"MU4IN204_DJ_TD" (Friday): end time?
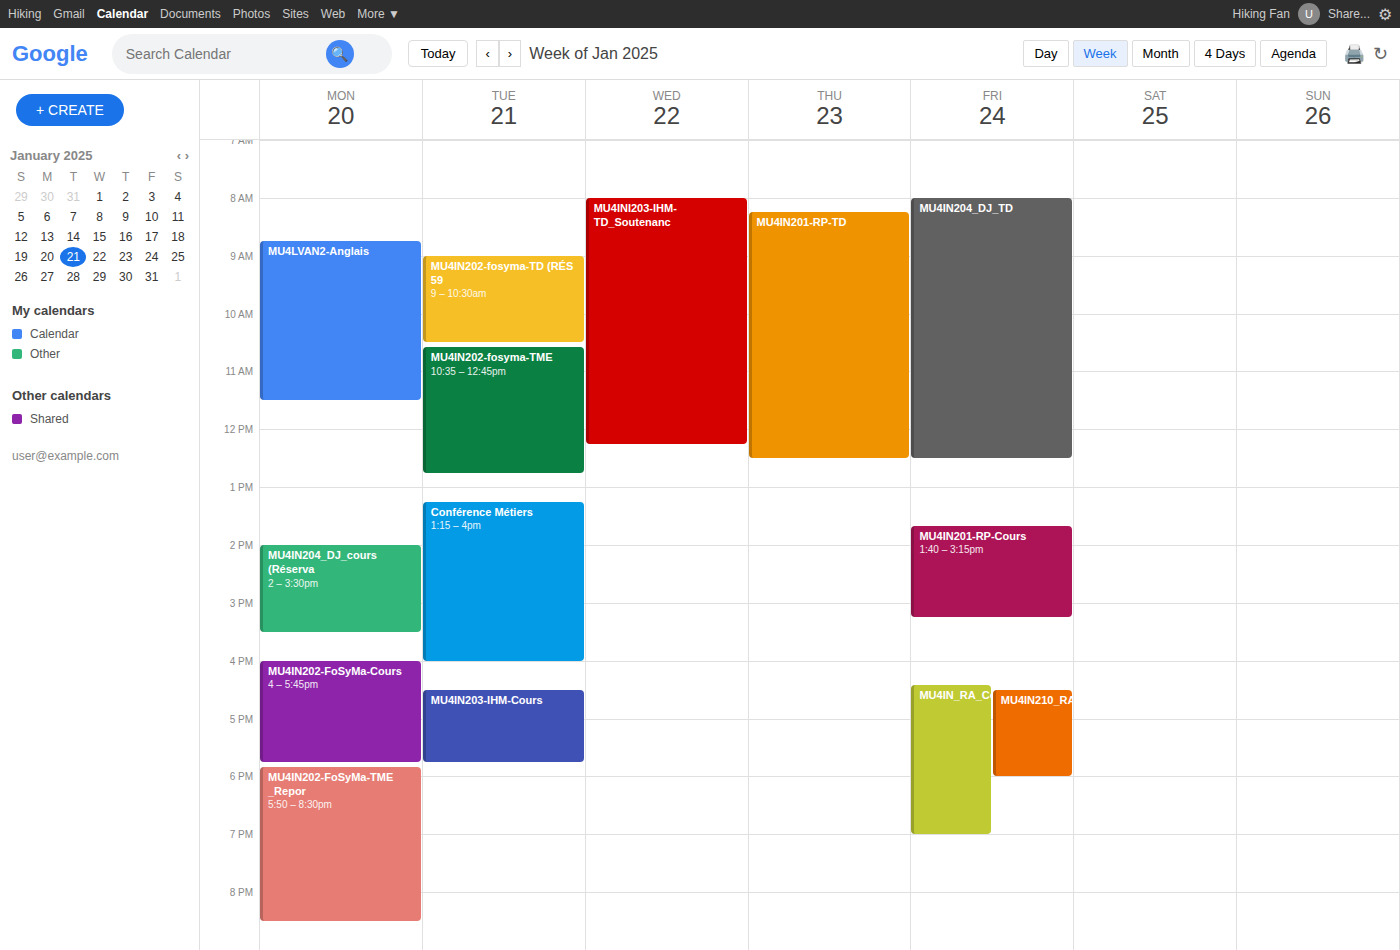
12:30 PM